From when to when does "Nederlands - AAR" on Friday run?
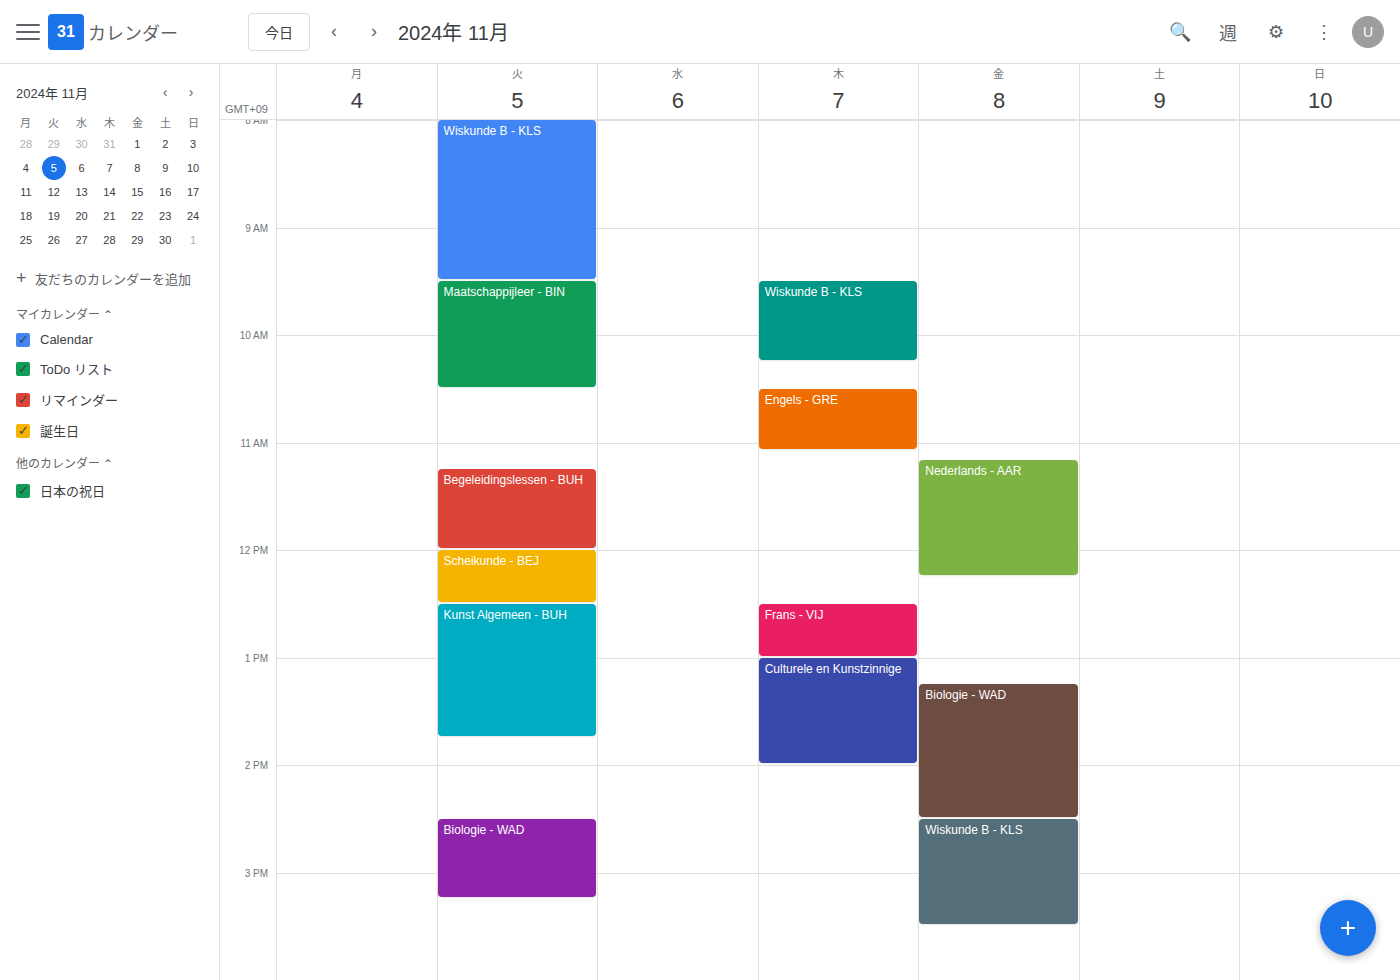
11:10 AM to 12:15 PM